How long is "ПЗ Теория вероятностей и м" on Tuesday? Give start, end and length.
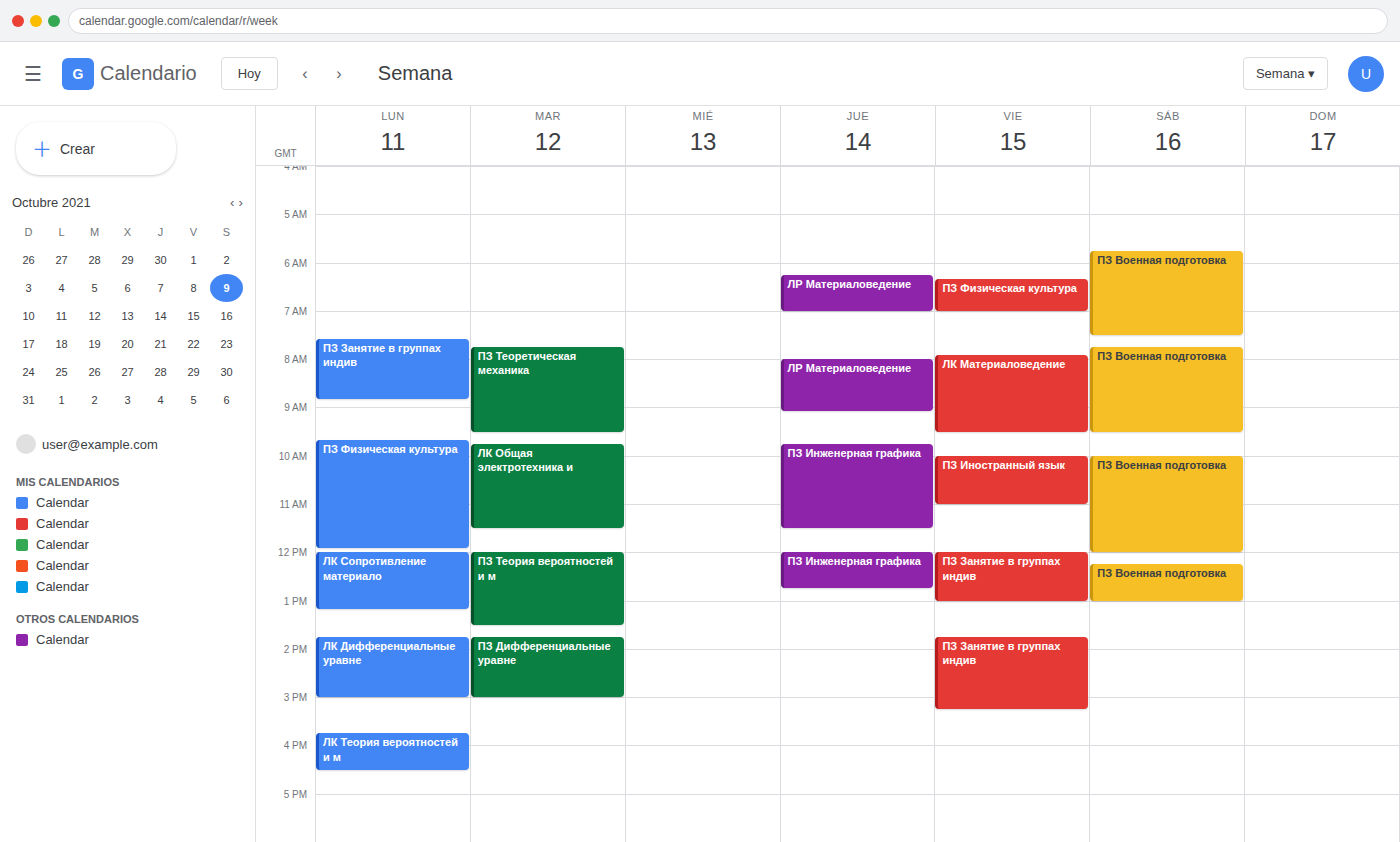
12:00 PM to 1:30 PM, 1 hour 30 minutes